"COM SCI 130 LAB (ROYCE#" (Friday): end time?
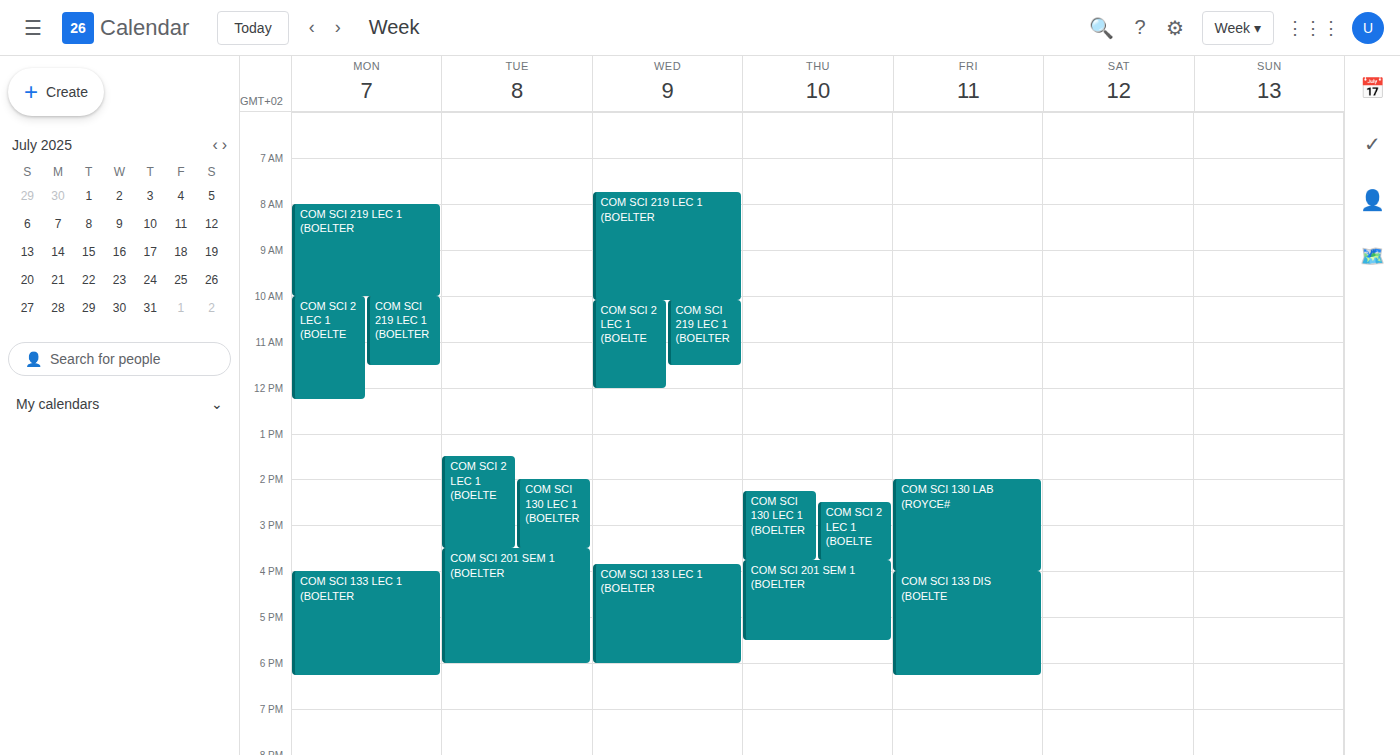
4:00 PM